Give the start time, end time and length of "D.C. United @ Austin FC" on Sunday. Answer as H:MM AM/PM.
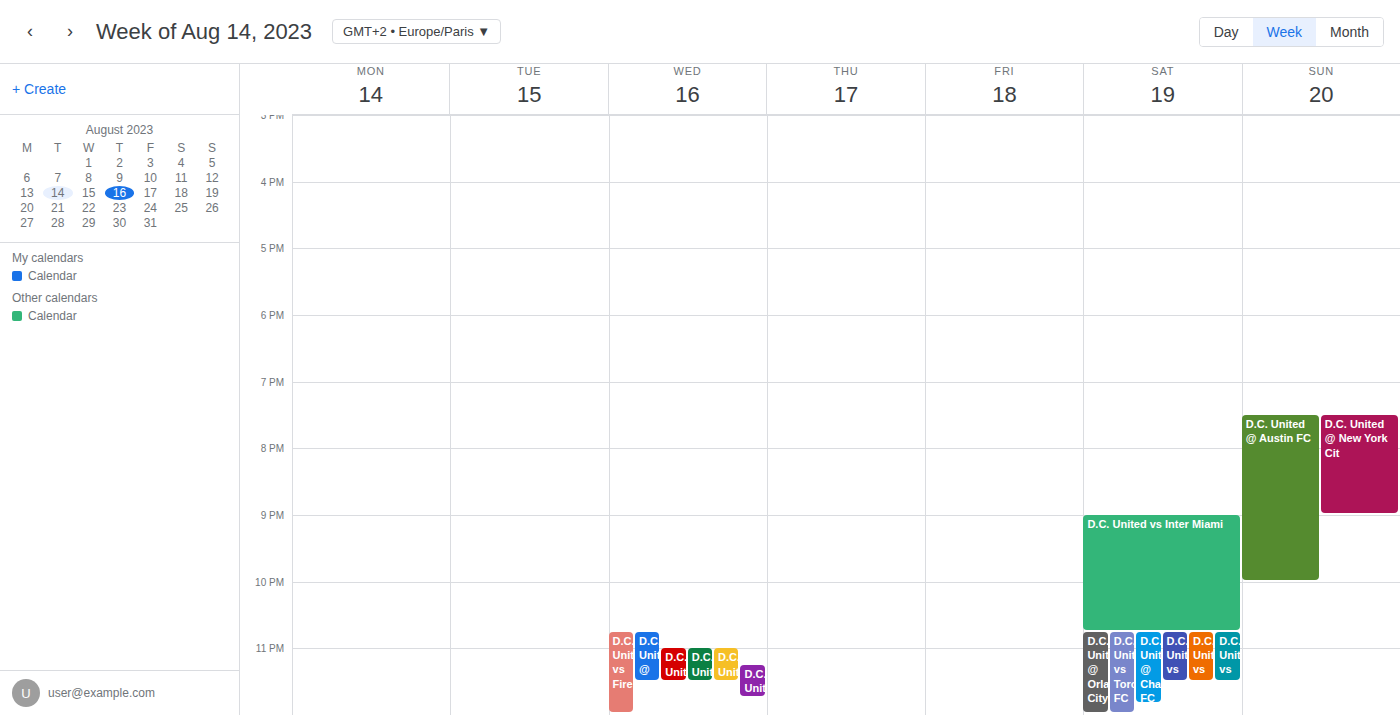
7:30 PM to 10:00 PM, 2 hours 30 minutes